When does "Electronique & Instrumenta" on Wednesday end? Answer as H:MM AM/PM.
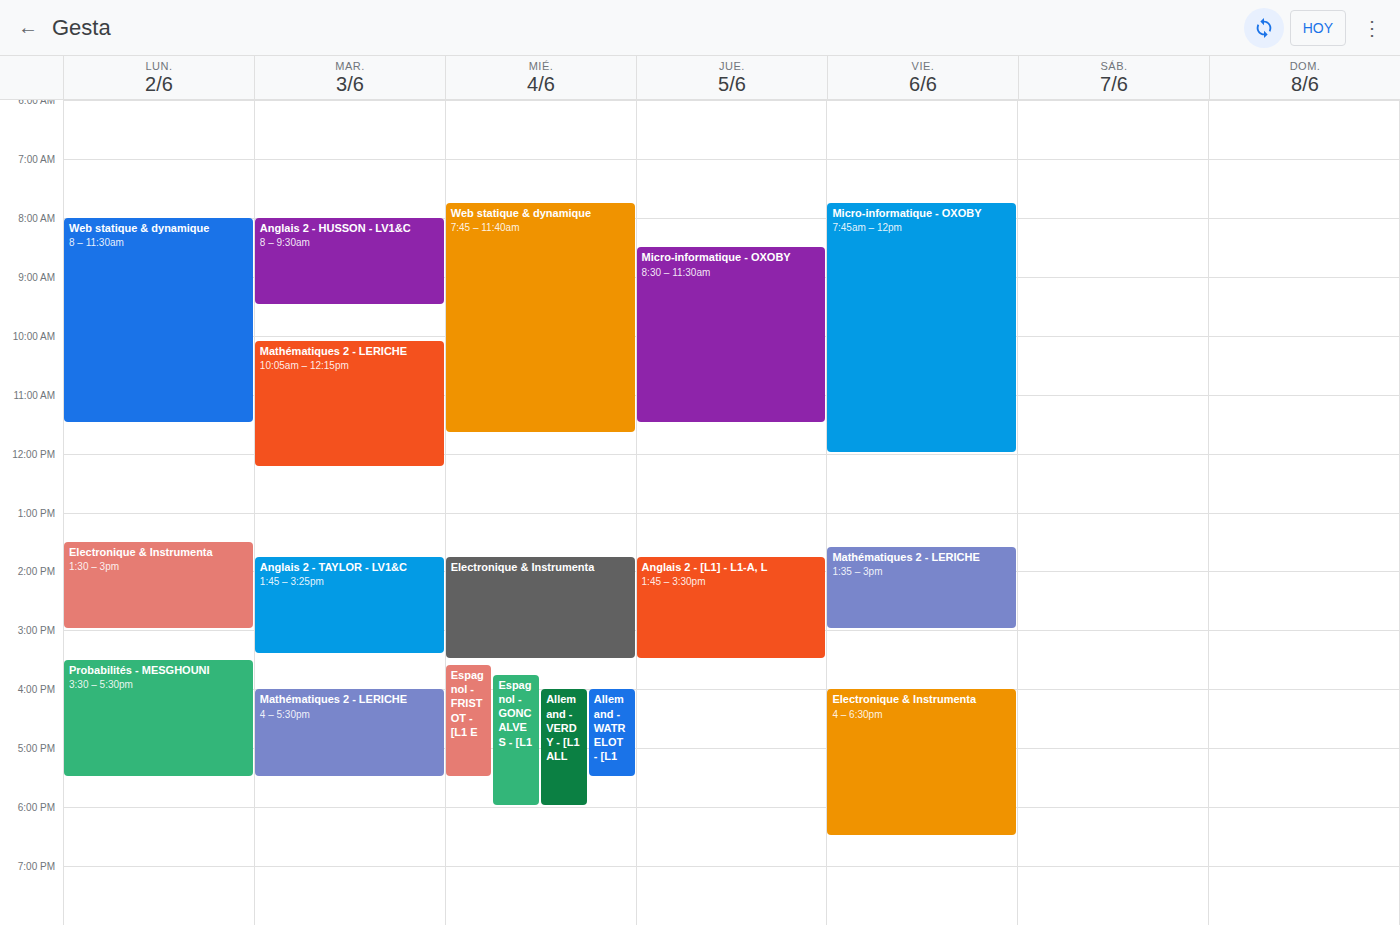
3:30 PM